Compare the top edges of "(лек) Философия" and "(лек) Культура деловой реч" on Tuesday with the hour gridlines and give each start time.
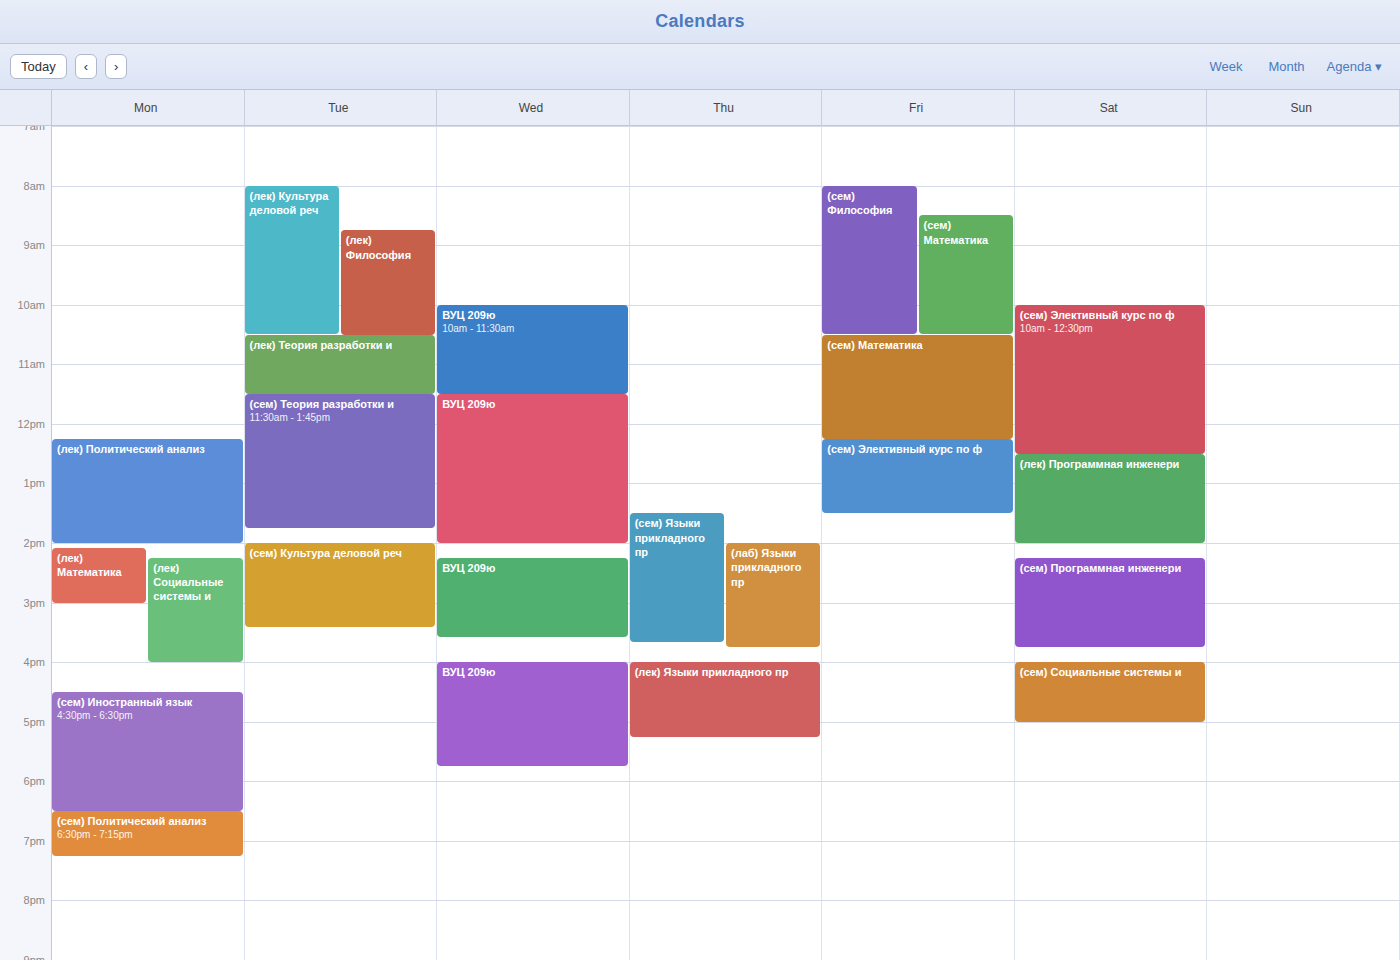
"(лек) Философия": 08:45, neither: three quarters of the way from the 08:00 line to the 09:00 line. "(лек) Культура деловой реч": 08:00, exactly on the 08:00 line.